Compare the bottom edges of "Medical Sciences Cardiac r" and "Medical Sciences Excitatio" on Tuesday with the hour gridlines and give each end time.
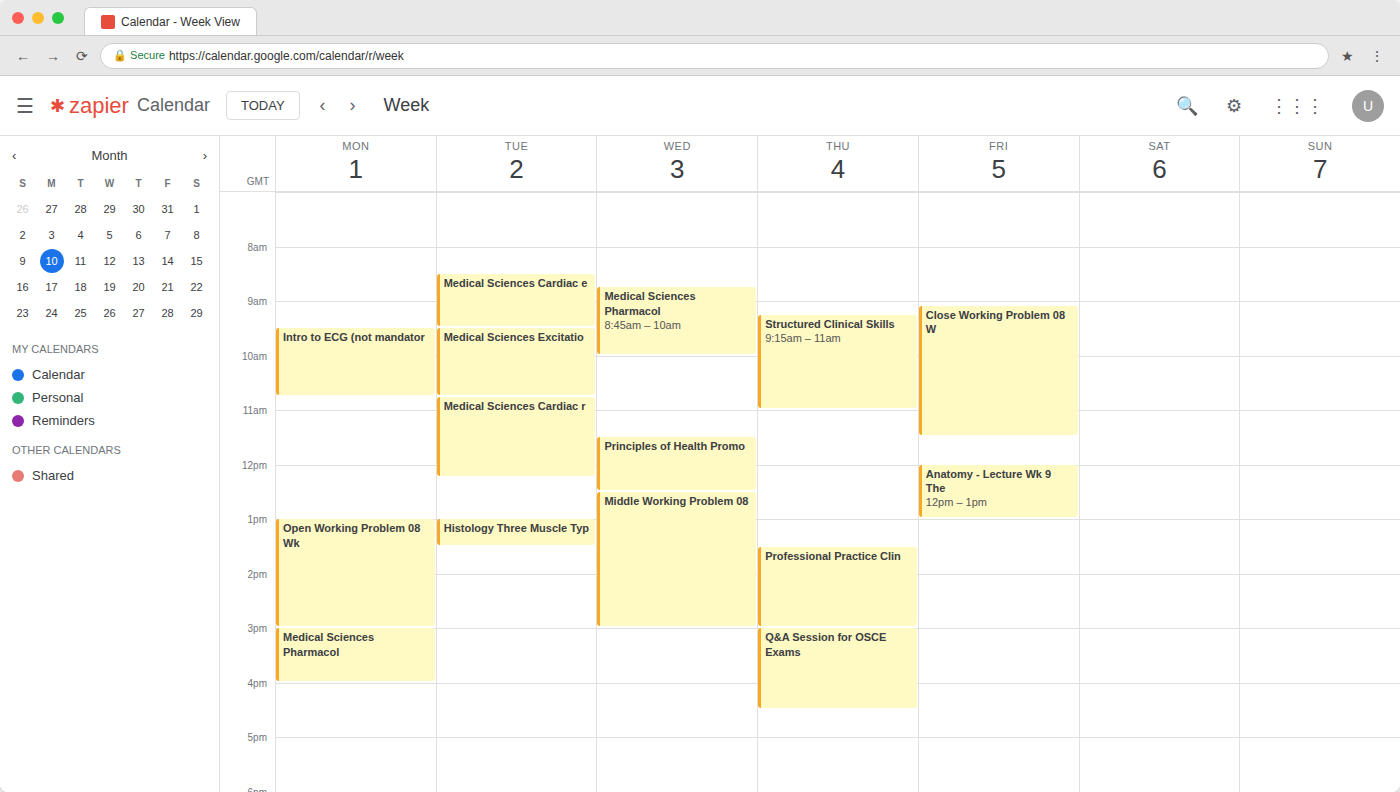
"Medical Sciences Cardiac r": 12:15 PM, neither: a quarter of the way from the 12 PM line to the 1 PM line. "Medical Sciences Excitatio": 10:45 AM, neither: three quarters of the way from the 10 AM line to the 11 AM line.